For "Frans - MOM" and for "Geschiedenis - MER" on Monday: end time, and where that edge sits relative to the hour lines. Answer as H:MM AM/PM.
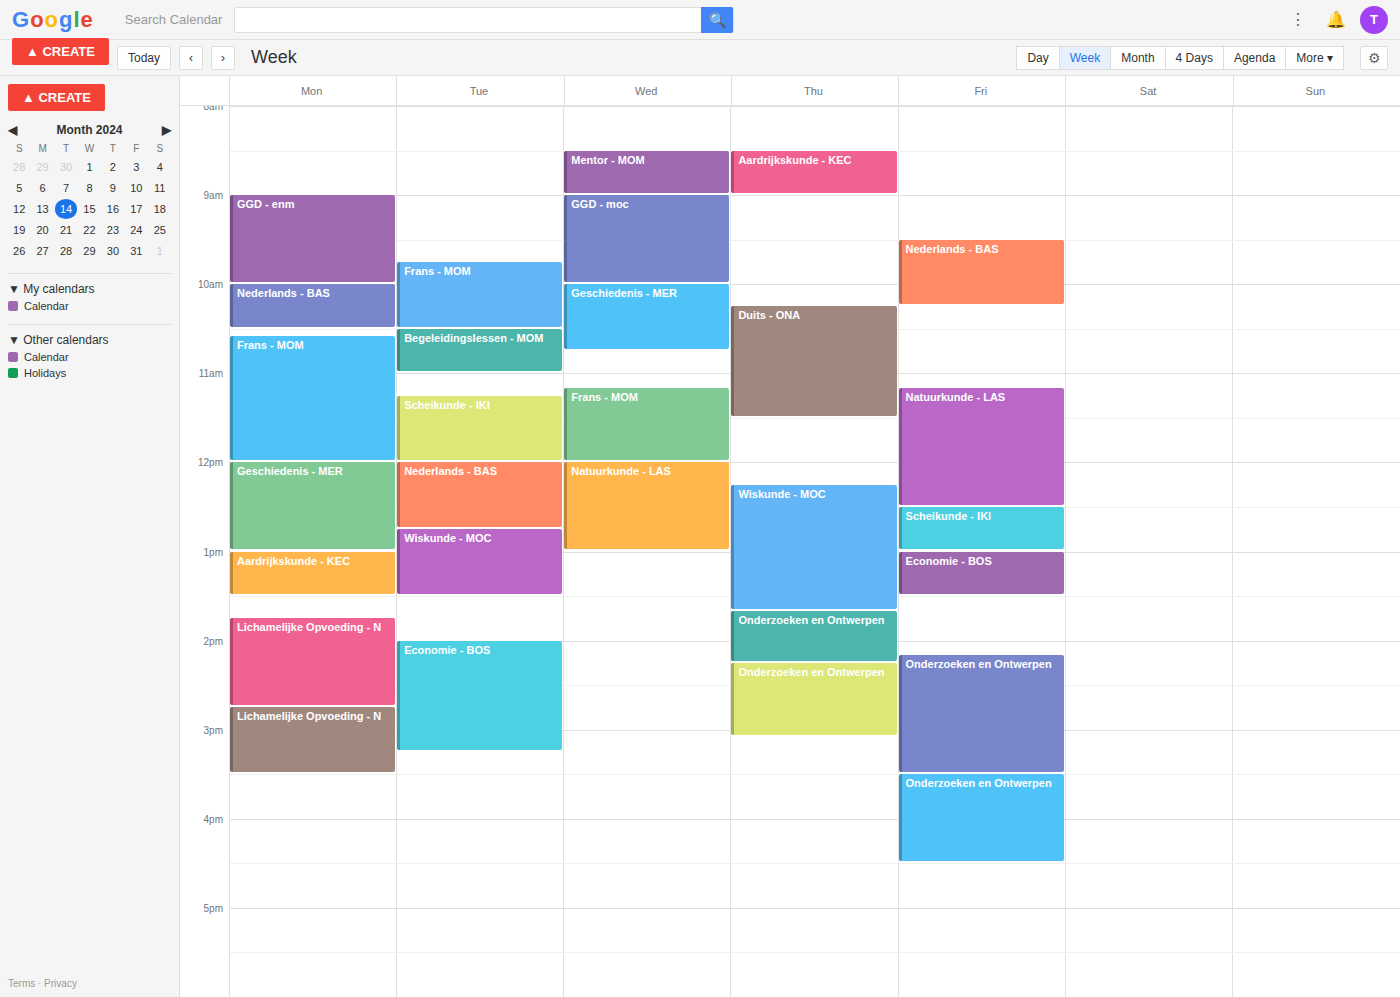
"Frans - MOM": 12:00 PM, exactly on the 12 PM line. "Geschiedenis - MER": 1:00 PM, exactly on the 1 PM line.